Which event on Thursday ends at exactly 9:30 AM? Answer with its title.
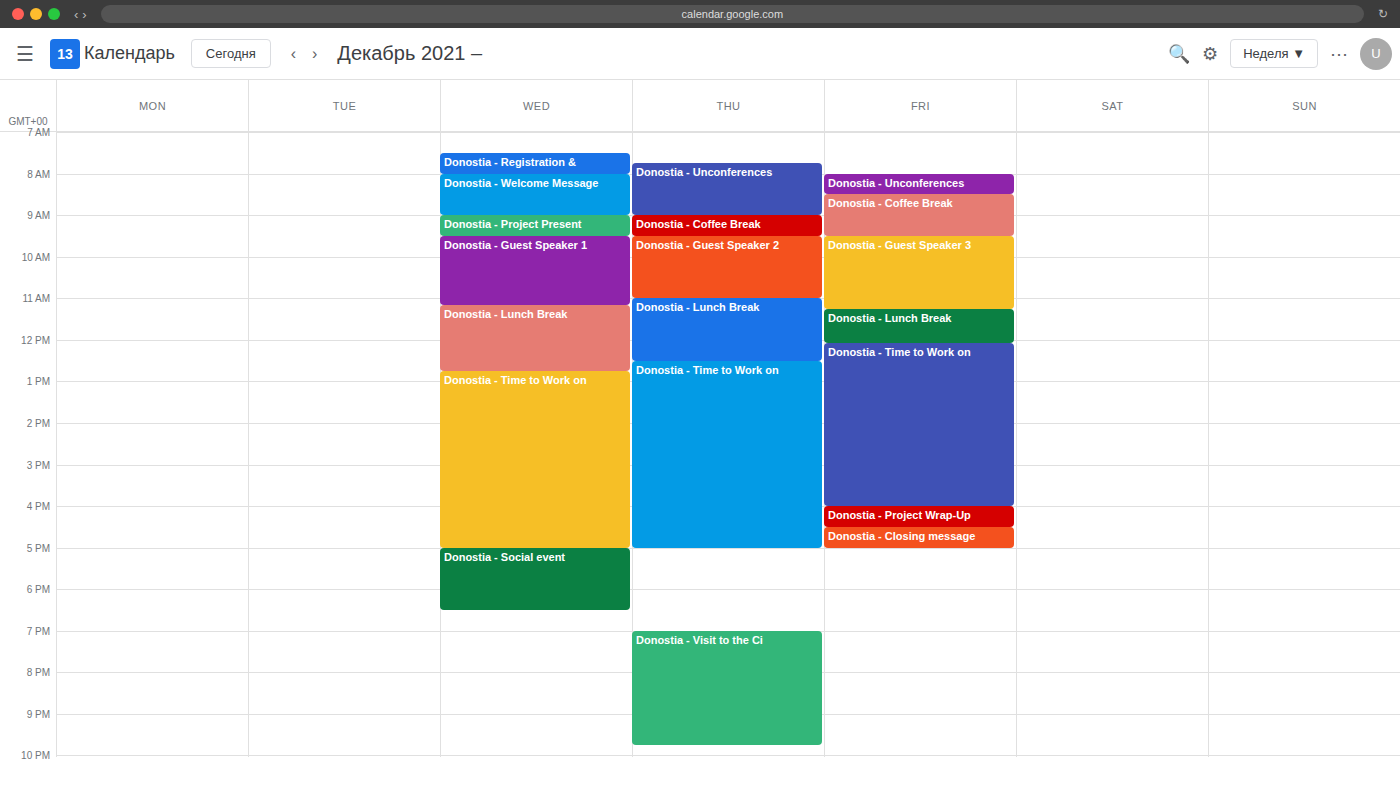
"Donostia - Coffee Break"